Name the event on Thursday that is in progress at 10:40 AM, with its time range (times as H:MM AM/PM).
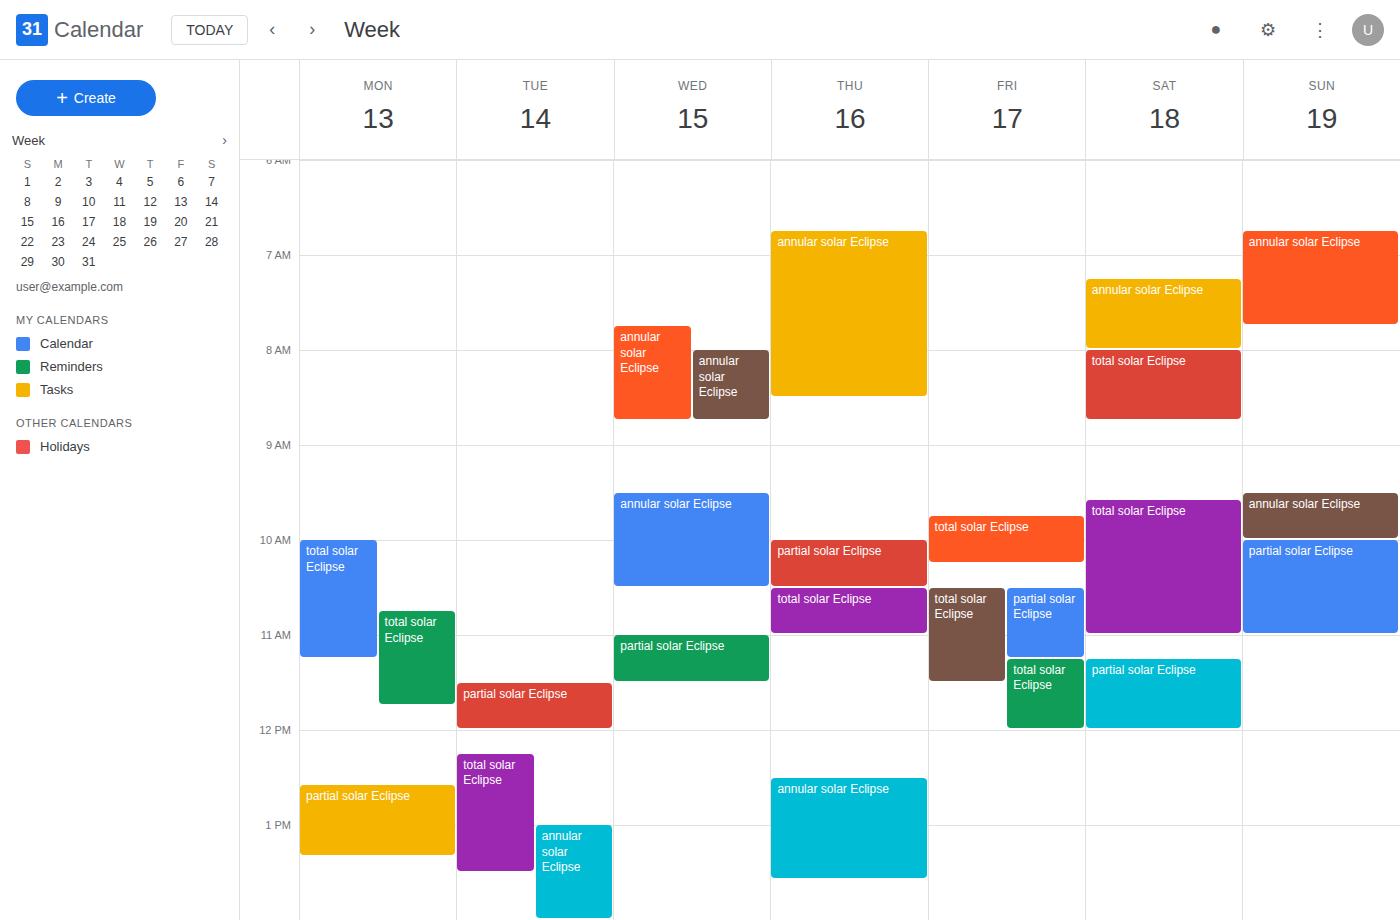
"total solar Eclipse", 10:30 AM to 11:00 AM